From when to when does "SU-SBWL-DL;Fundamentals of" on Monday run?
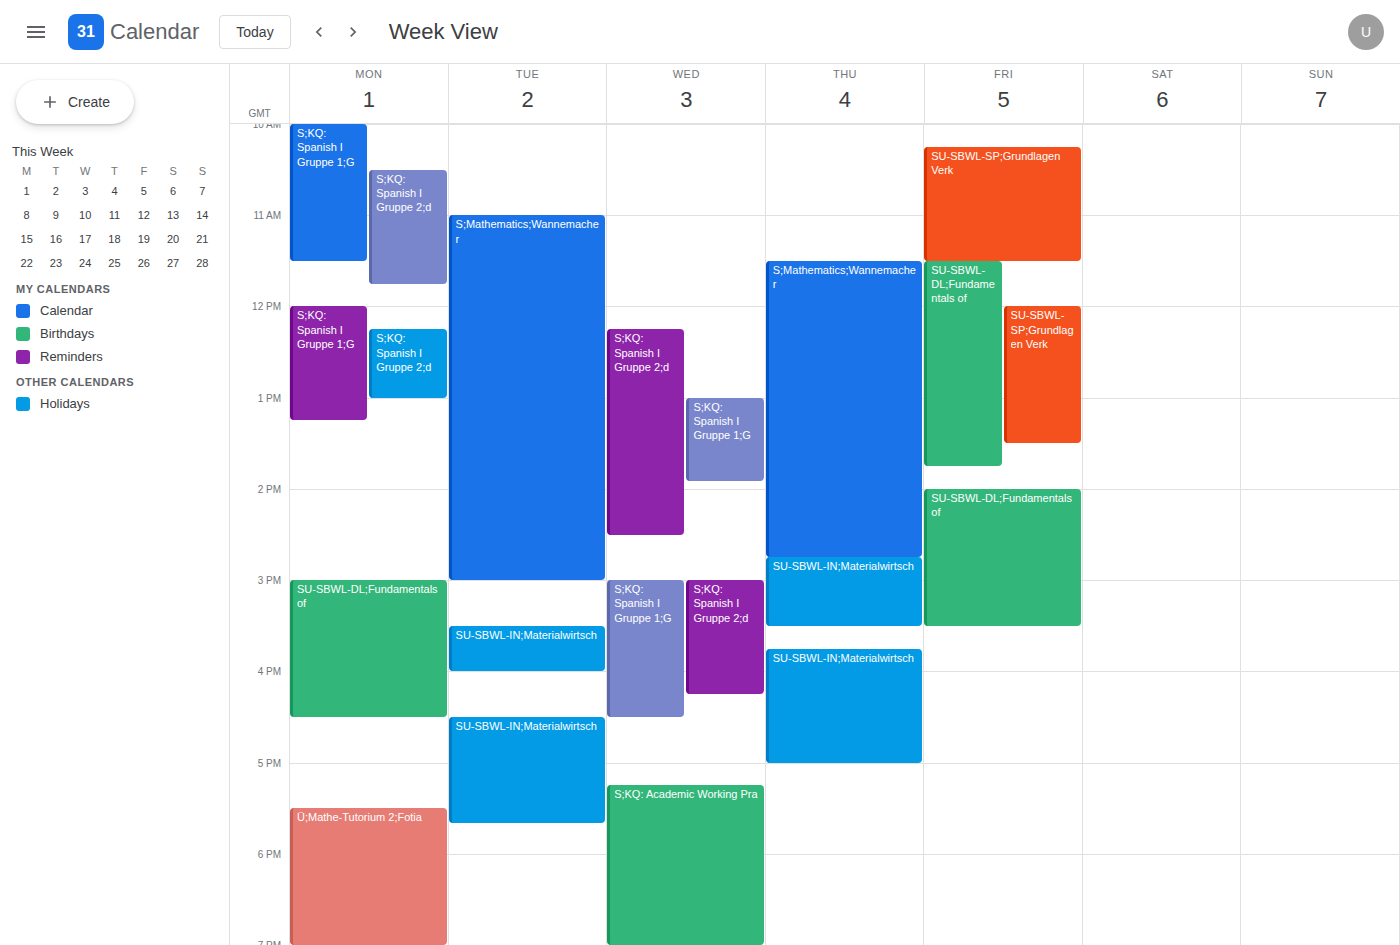
3:00 PM to 4:30 PM